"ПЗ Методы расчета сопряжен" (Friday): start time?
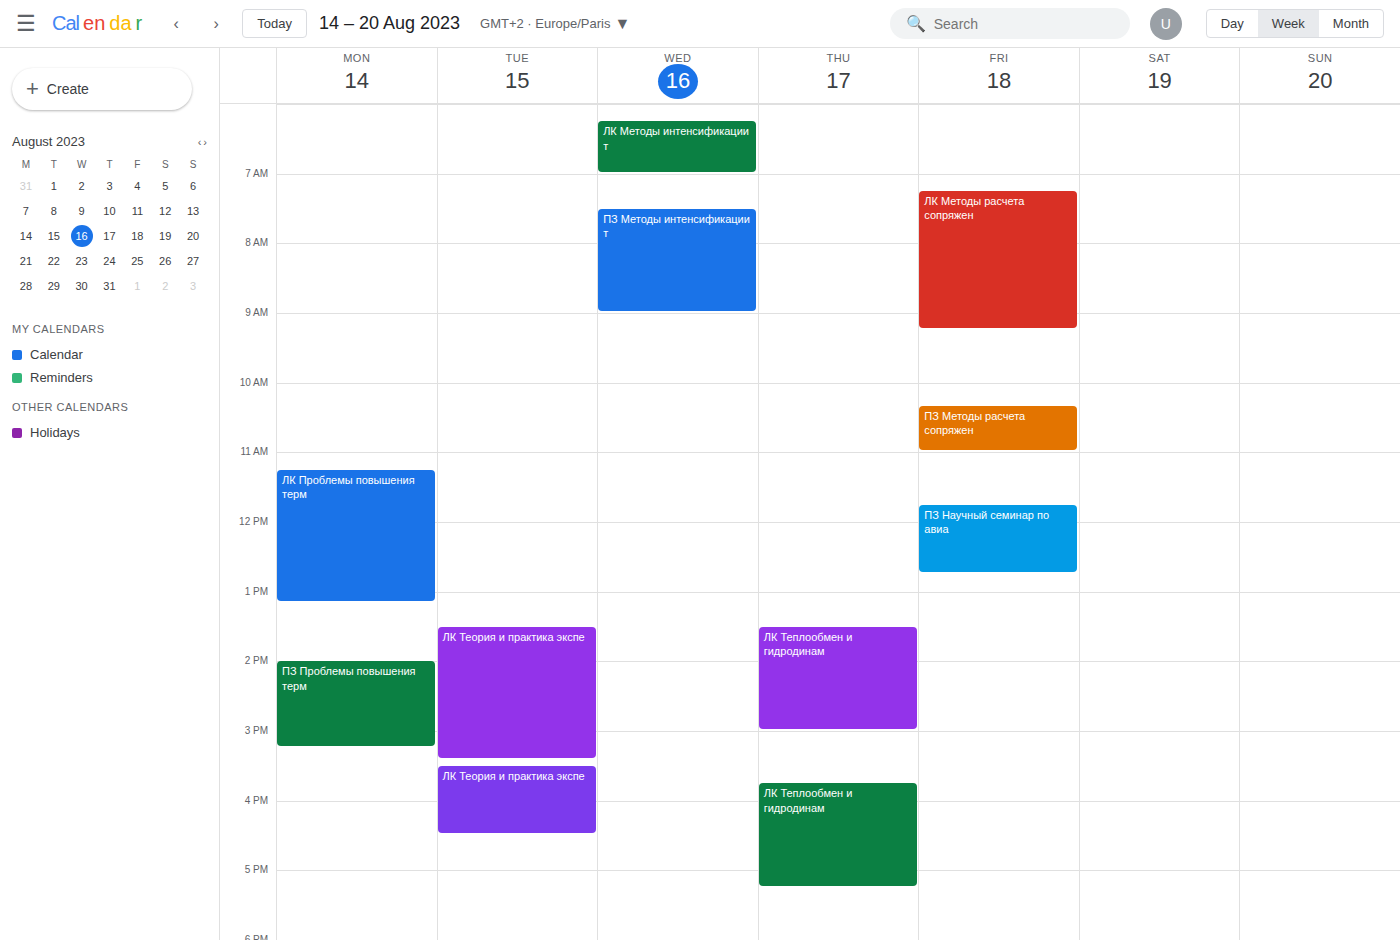
10:20